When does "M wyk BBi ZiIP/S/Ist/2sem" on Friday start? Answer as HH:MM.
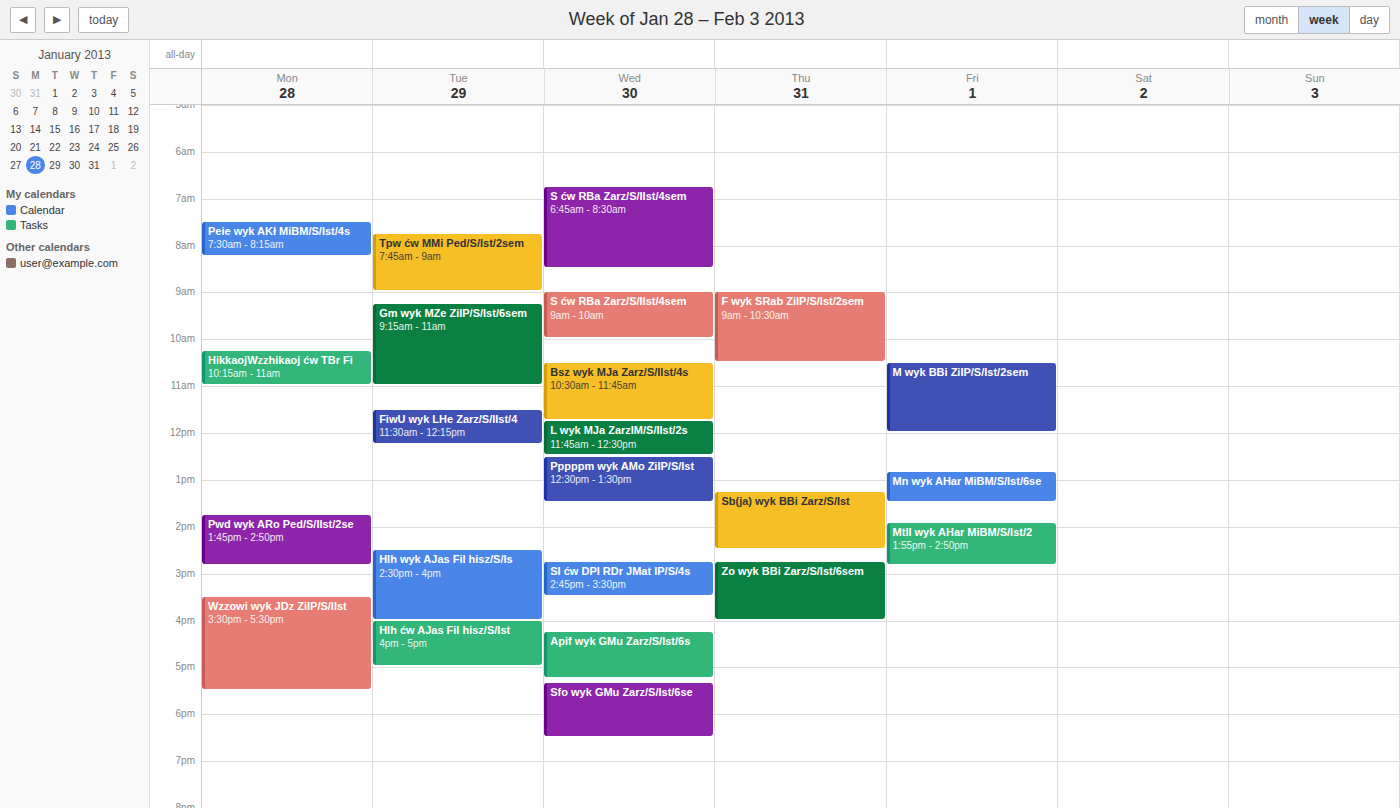
10:30